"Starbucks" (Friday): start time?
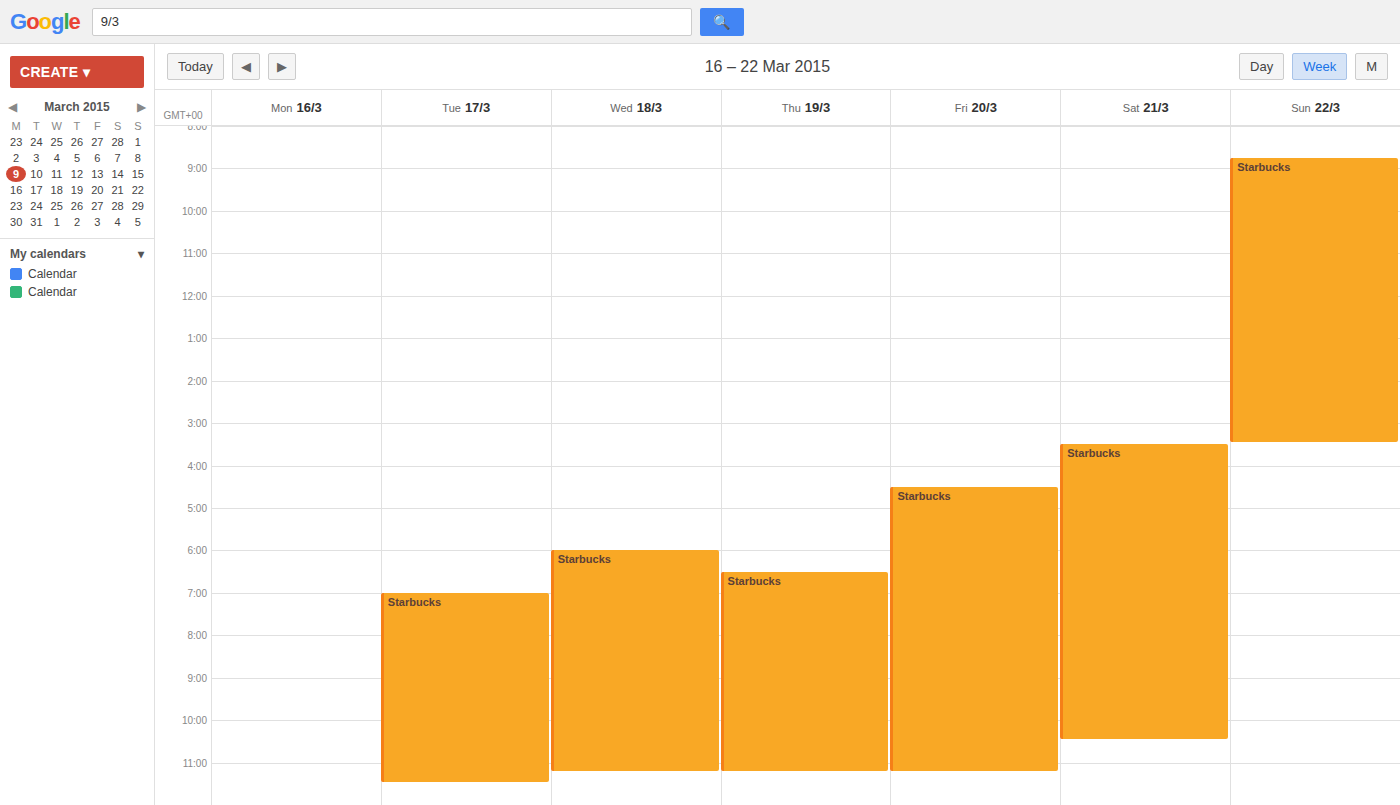
4:30 PM